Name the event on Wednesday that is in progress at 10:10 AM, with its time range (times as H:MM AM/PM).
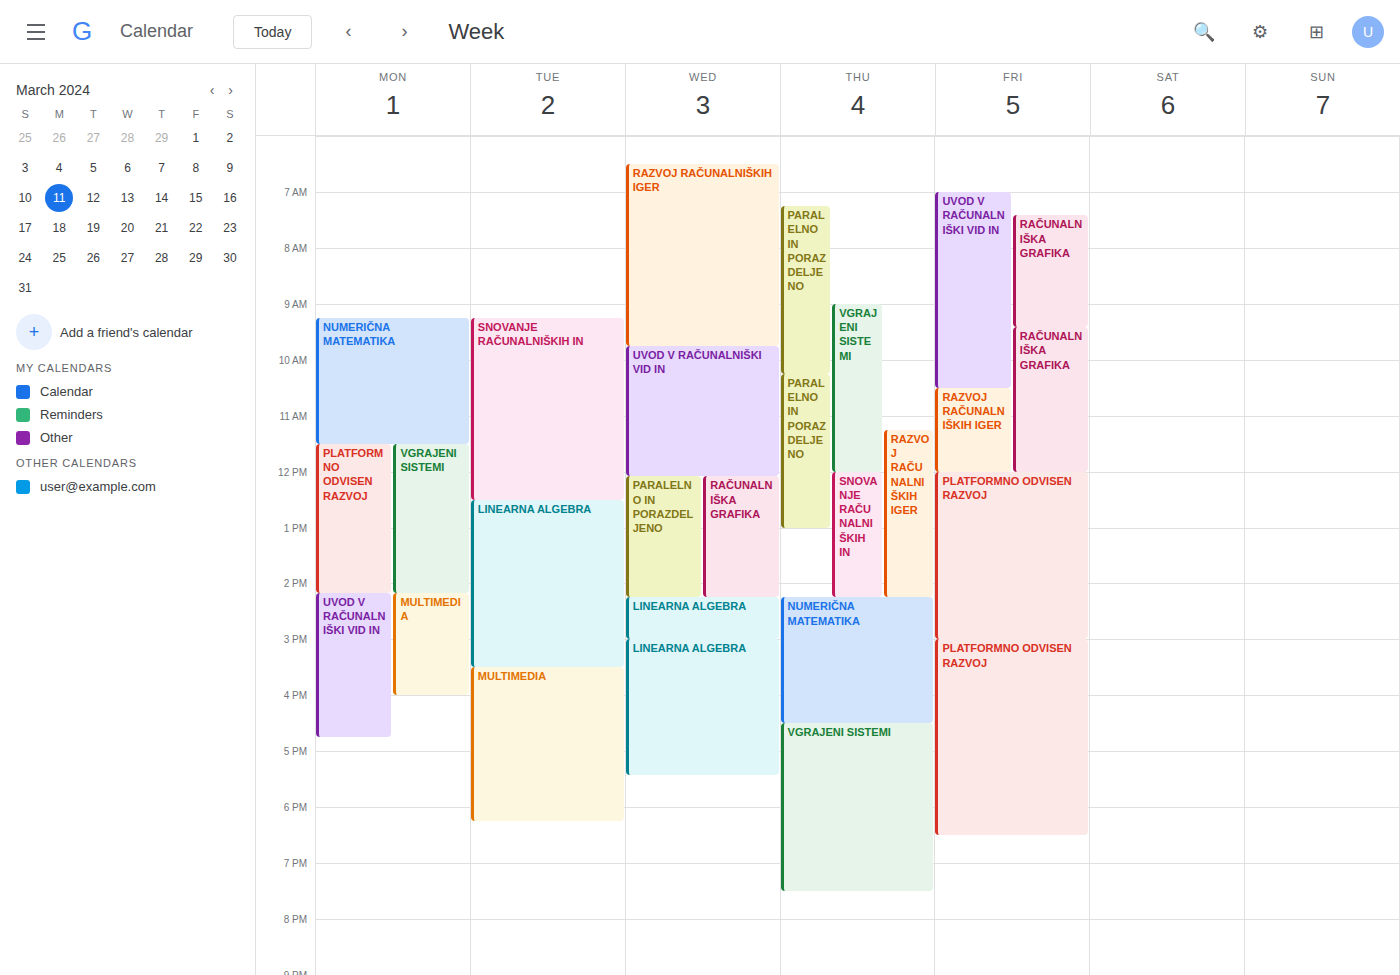
"UVOD V RAČUNALNIŠKI VID IN", 9:45 AM to 12:05 PM